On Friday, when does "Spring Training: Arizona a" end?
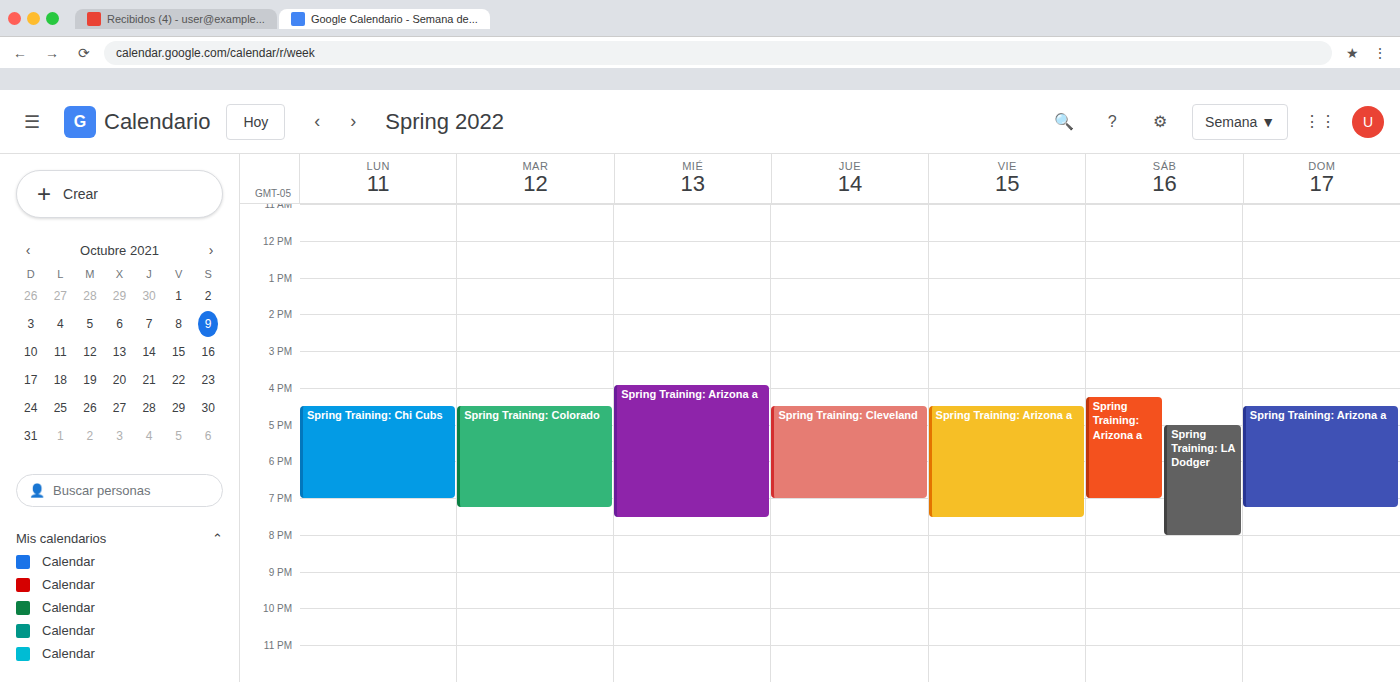
19:30